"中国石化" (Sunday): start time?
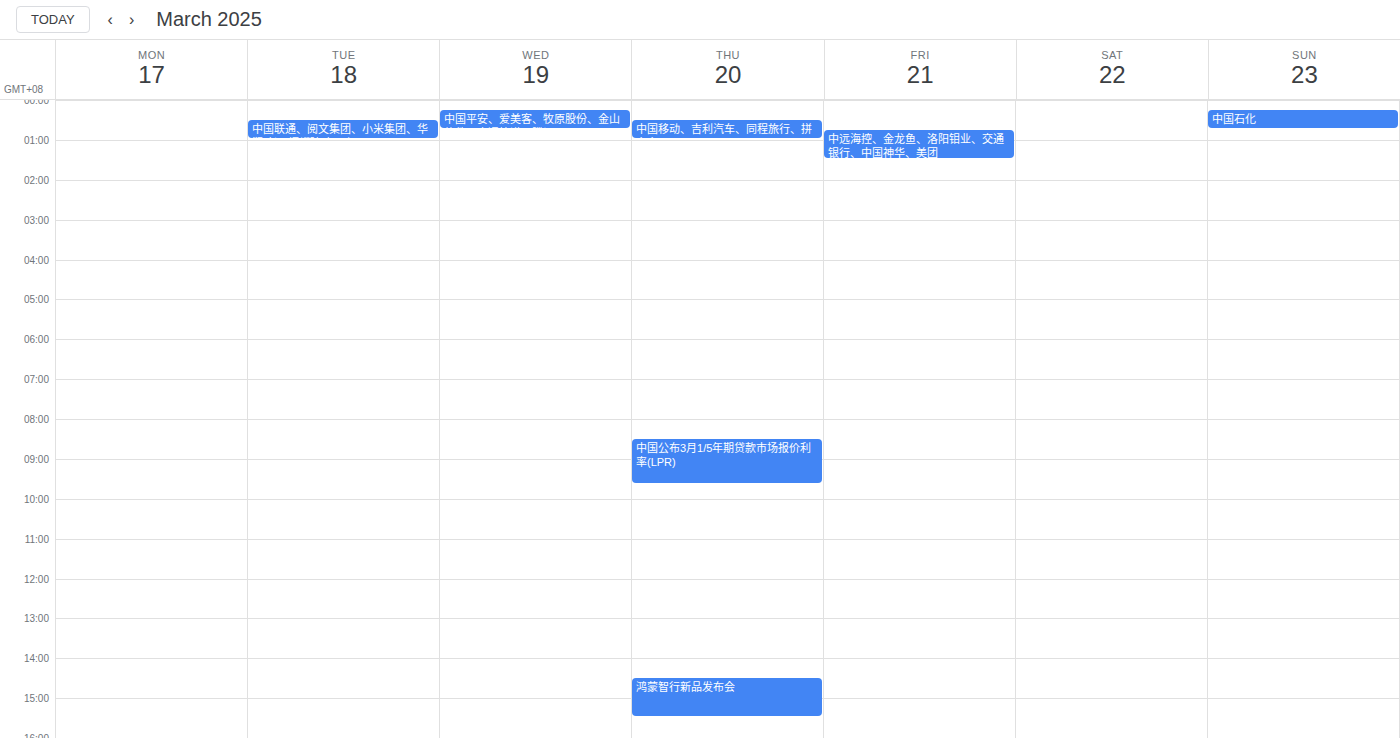
12:15 AM